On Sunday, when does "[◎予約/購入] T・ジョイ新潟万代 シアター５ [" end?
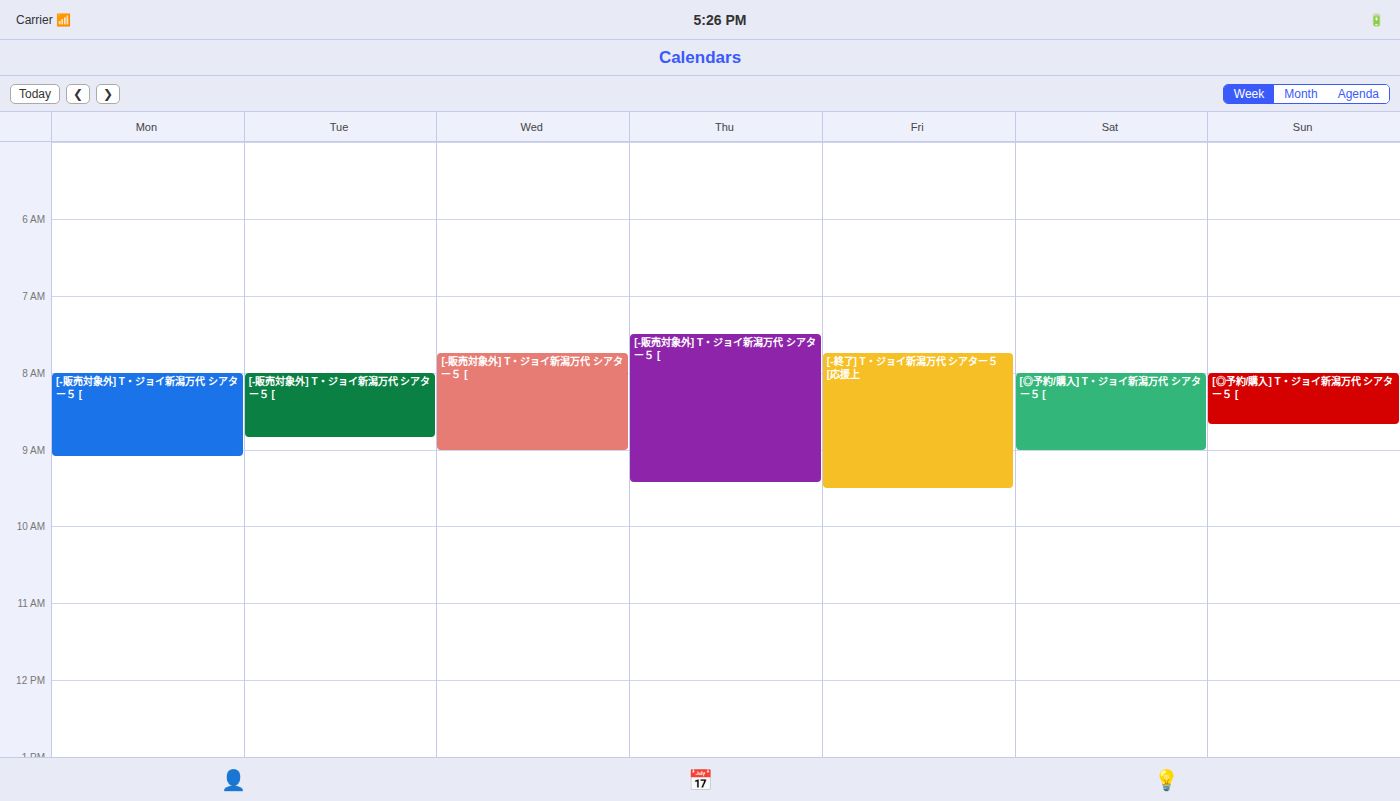
08:40